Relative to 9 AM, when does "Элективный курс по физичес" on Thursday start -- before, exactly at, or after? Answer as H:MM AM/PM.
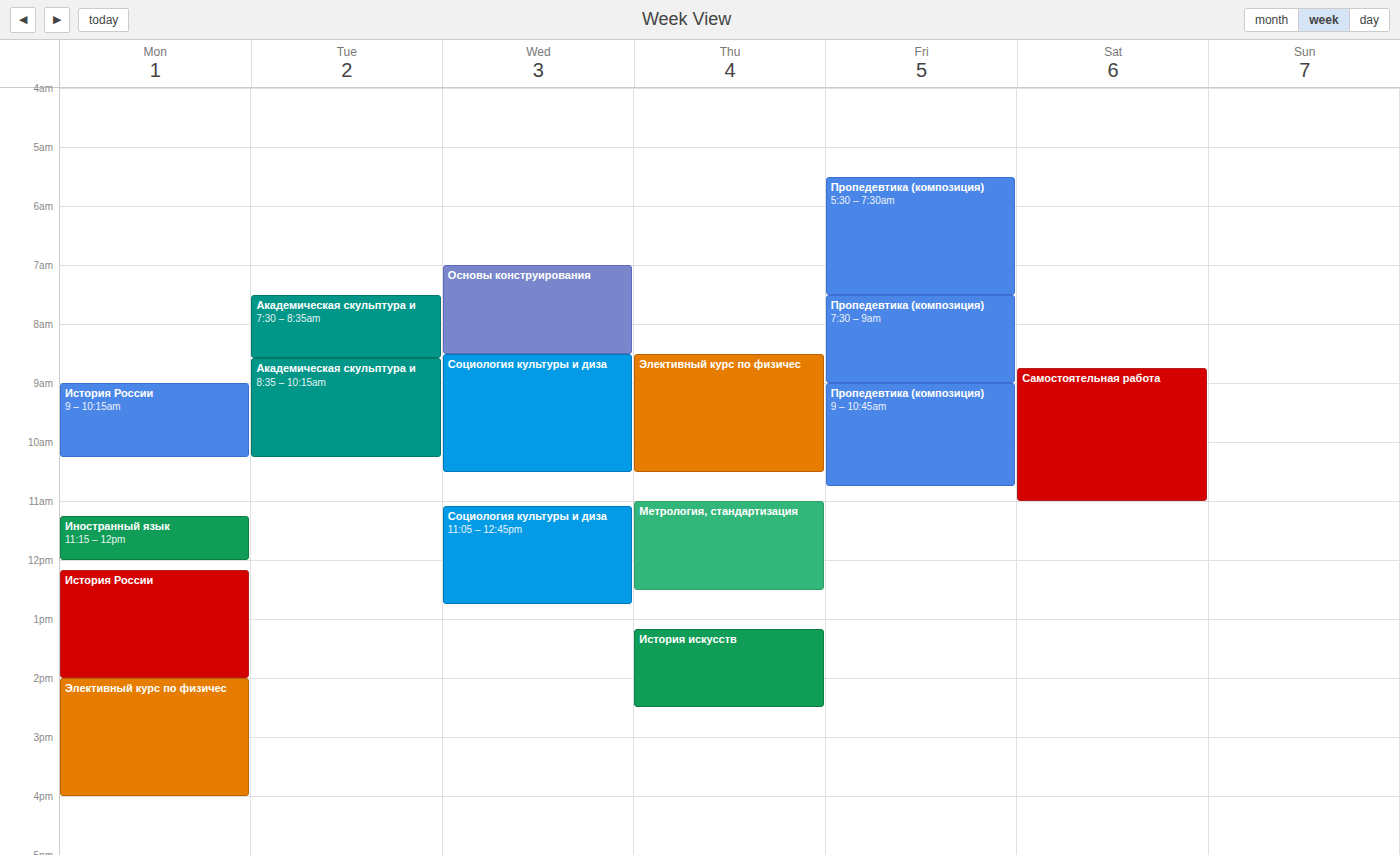
8:30 AM -- before 9 AM, 30 minutes above the 9 AM line.